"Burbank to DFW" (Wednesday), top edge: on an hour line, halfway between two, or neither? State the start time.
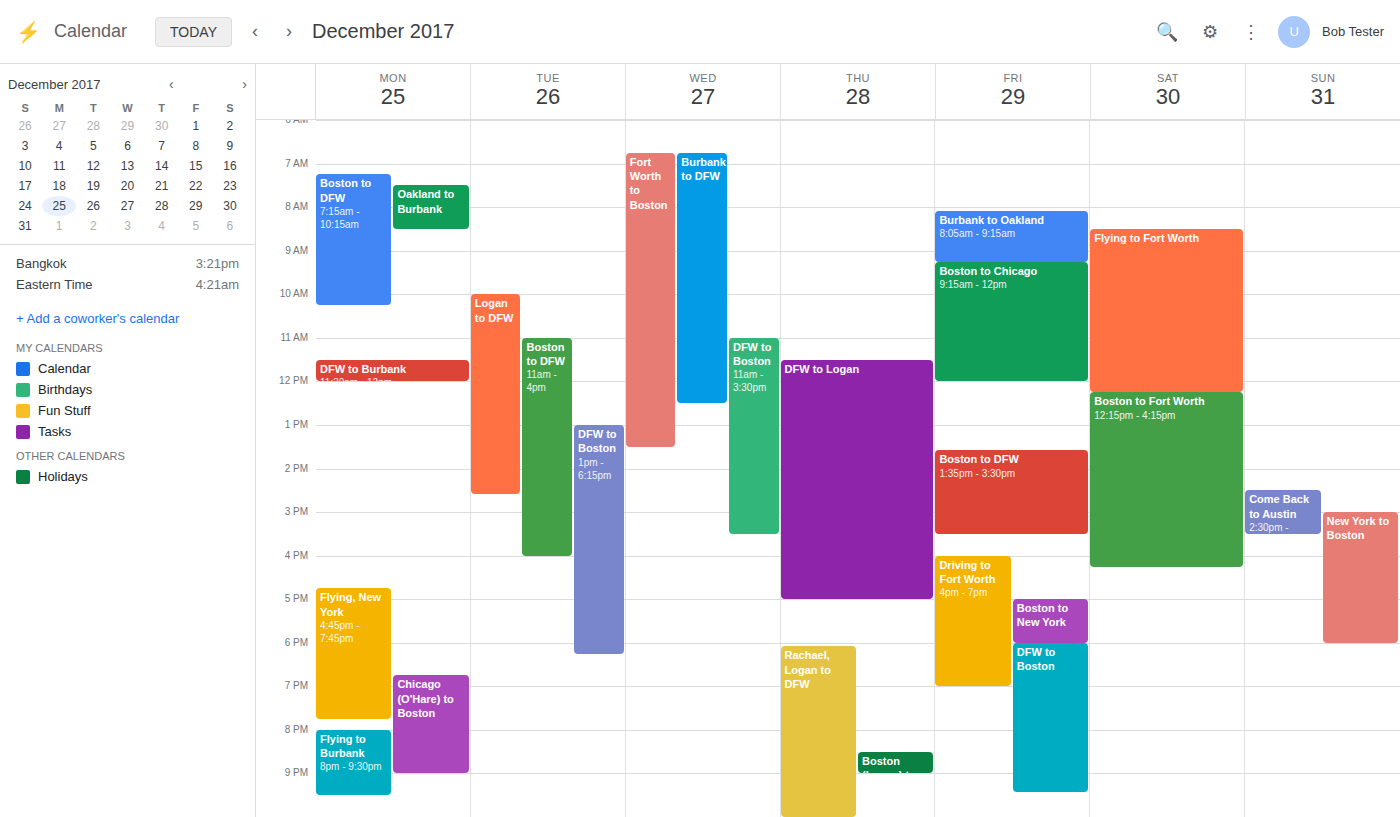
6:45 AM -- neither: three quarters of the way from the 6 AM line to the 7 AM line.